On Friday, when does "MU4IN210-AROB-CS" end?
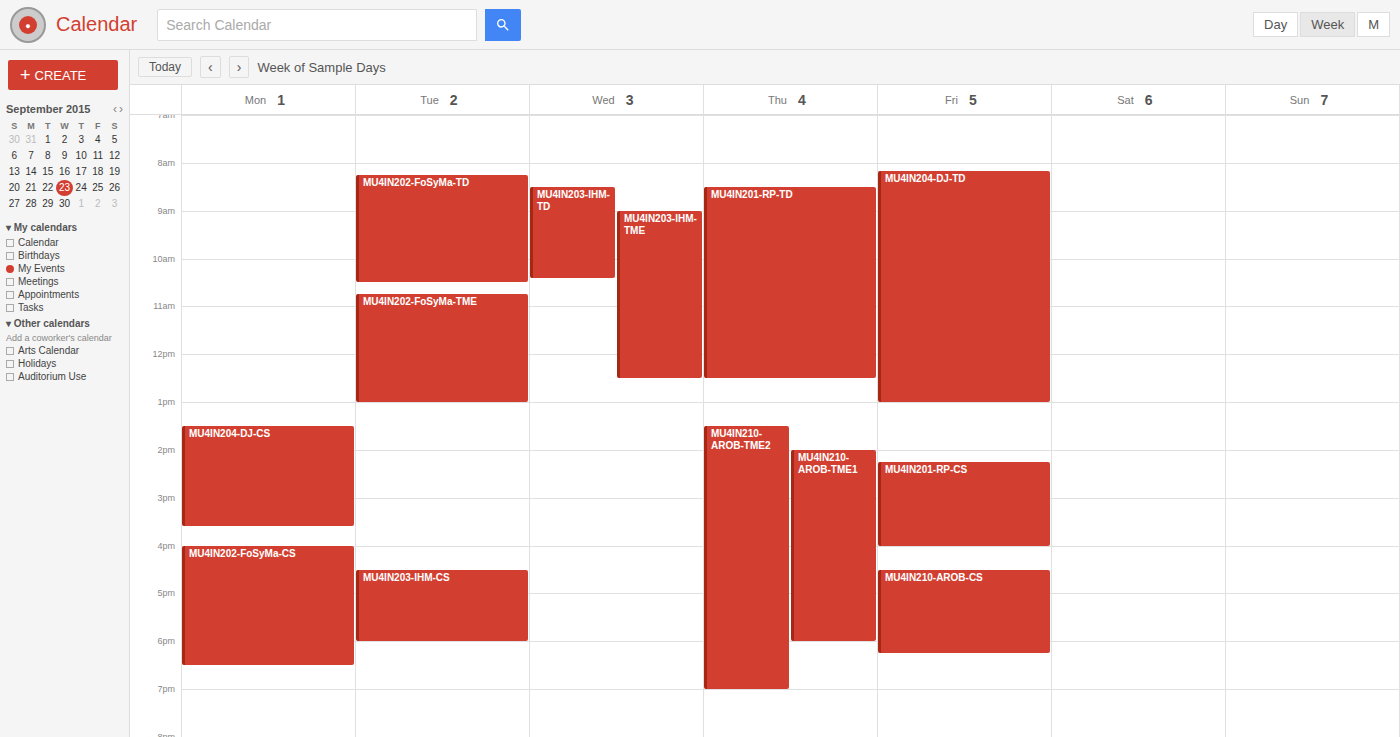
6:15 PM